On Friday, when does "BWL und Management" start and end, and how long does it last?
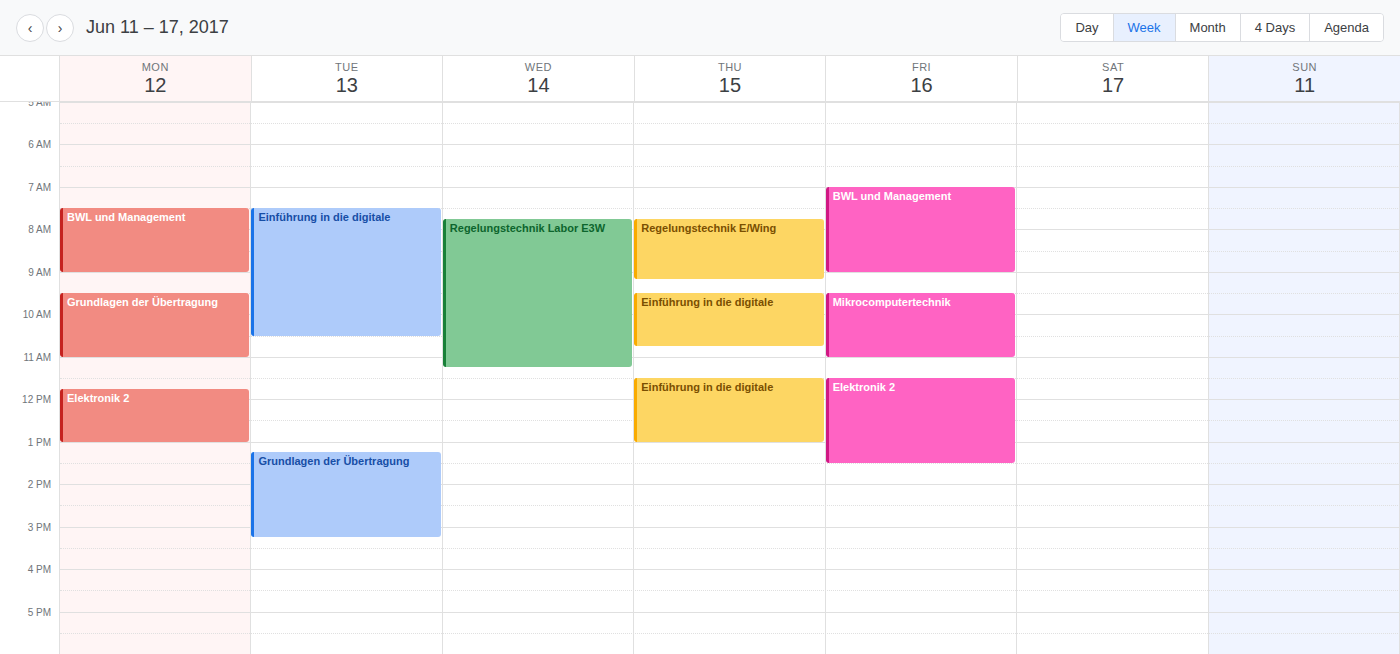
7:00 AM to 9:00 AM, 2 hours